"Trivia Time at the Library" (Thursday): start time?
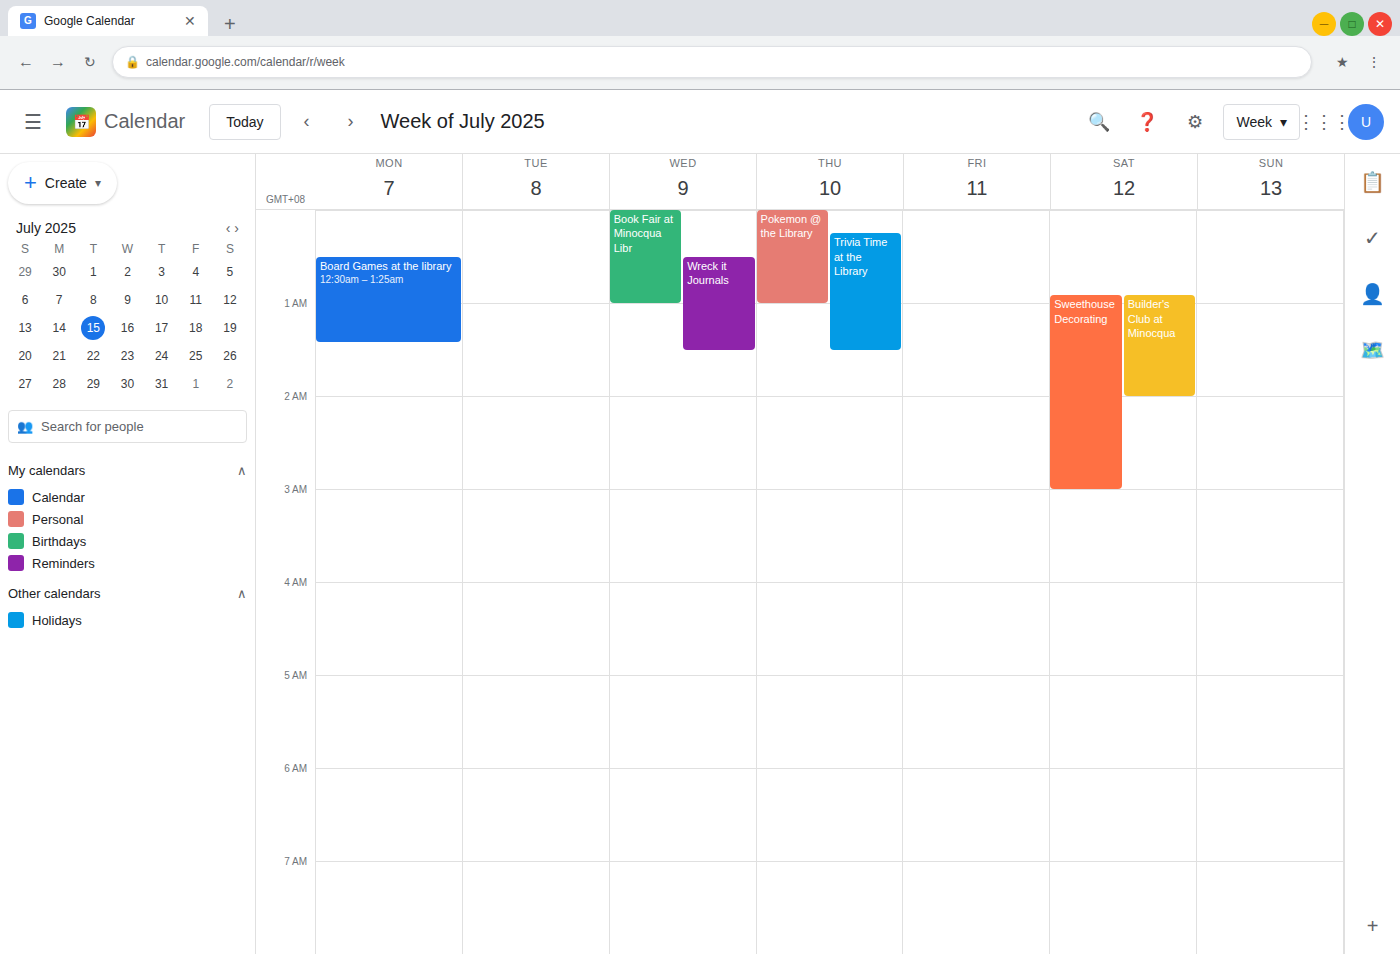
12:15 AM